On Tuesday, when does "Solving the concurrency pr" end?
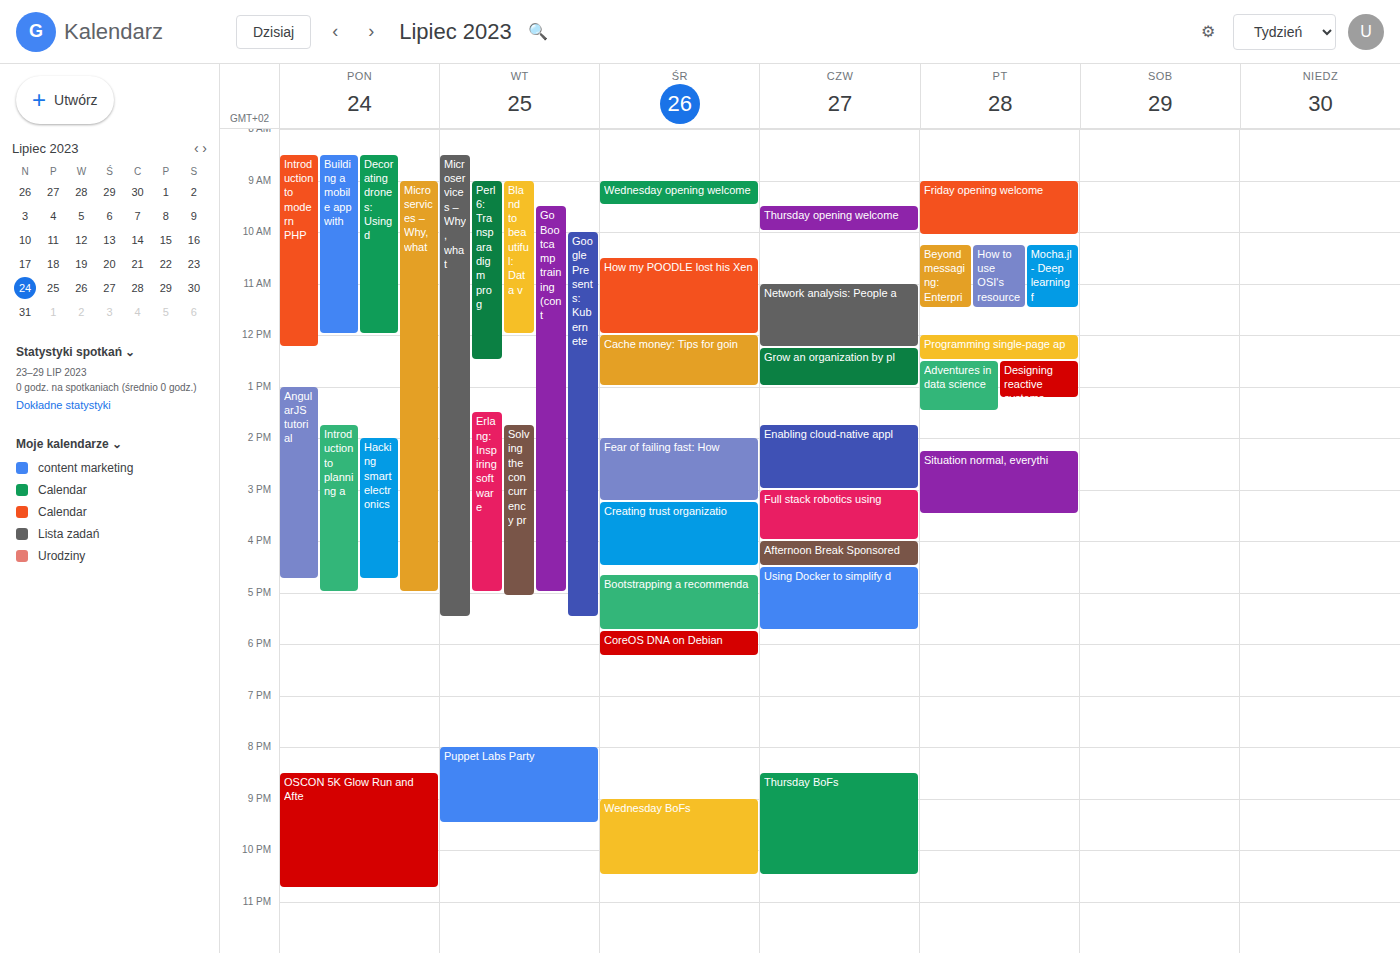
5:05 PM